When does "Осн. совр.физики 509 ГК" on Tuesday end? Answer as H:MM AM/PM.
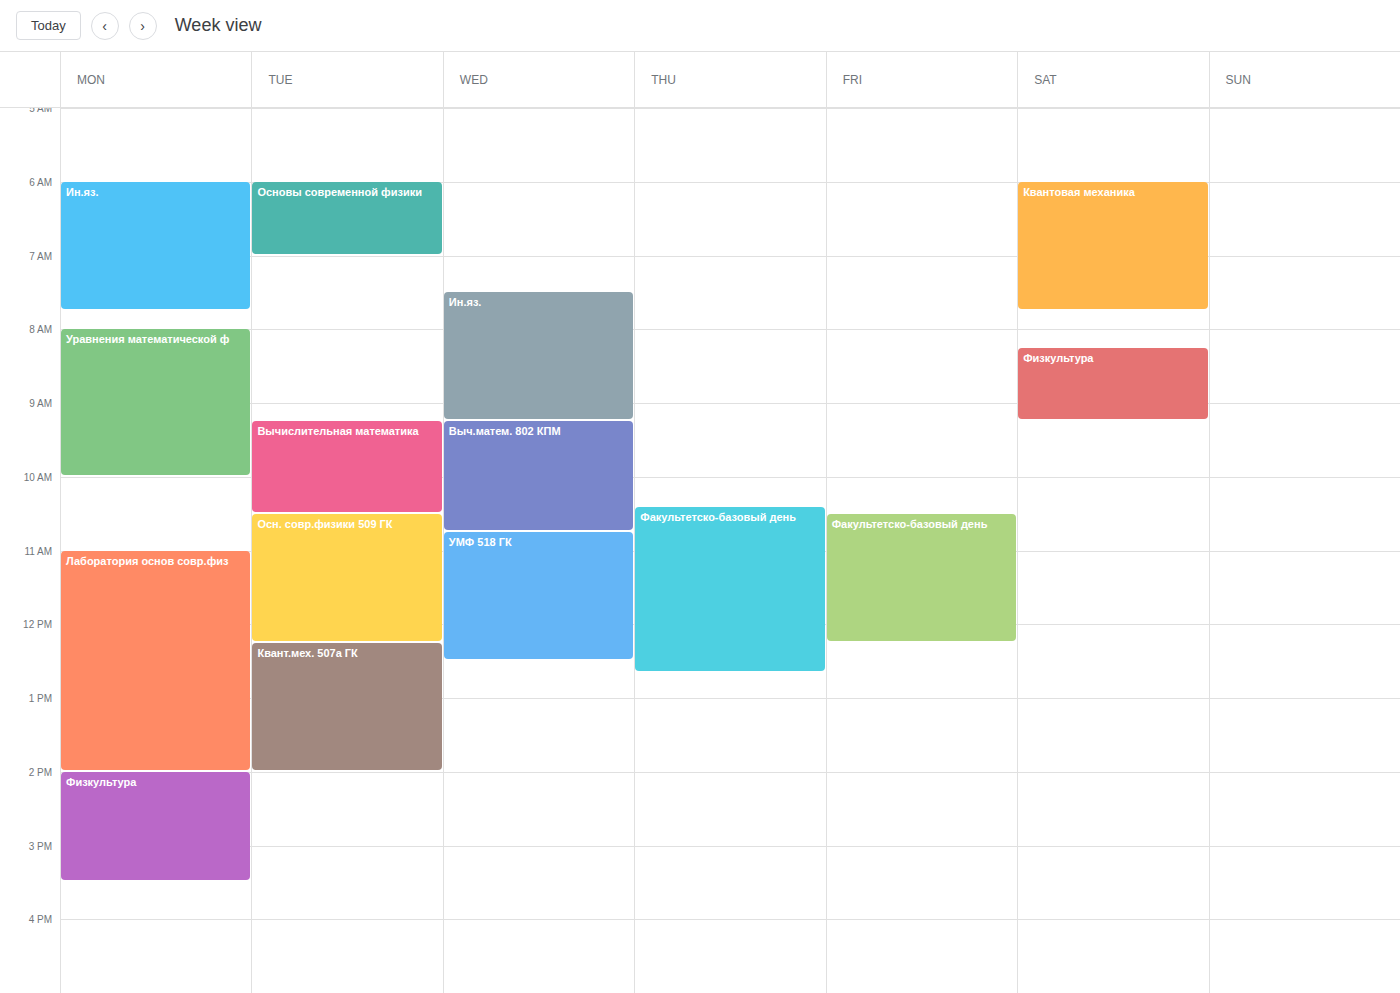
12:15 PM